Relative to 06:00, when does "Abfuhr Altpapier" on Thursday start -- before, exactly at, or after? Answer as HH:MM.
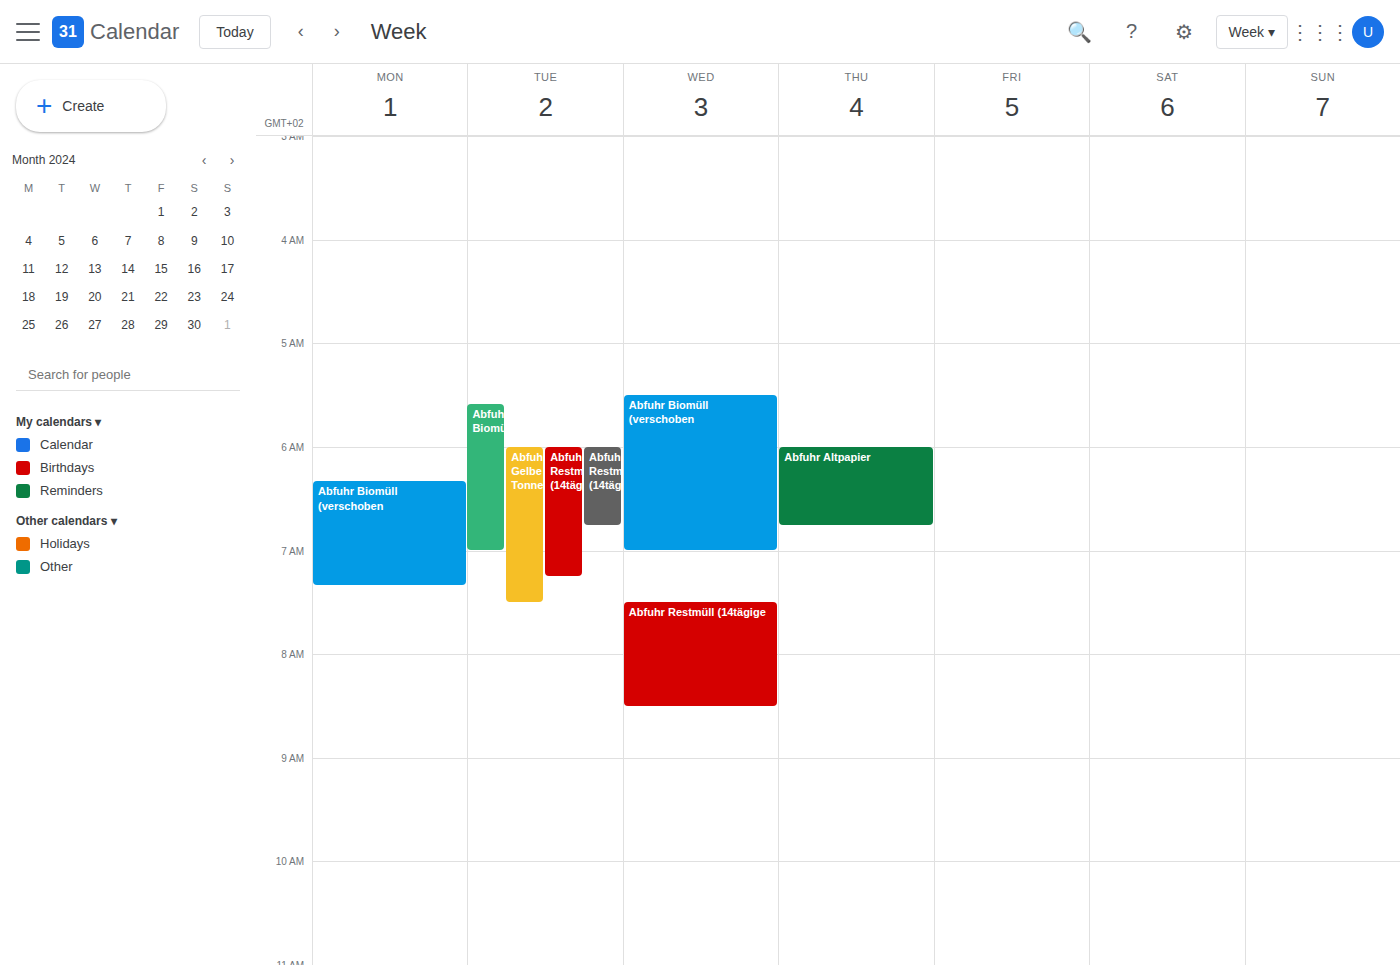
06:00 -- exactly at 06:00, on the 06:00 line.